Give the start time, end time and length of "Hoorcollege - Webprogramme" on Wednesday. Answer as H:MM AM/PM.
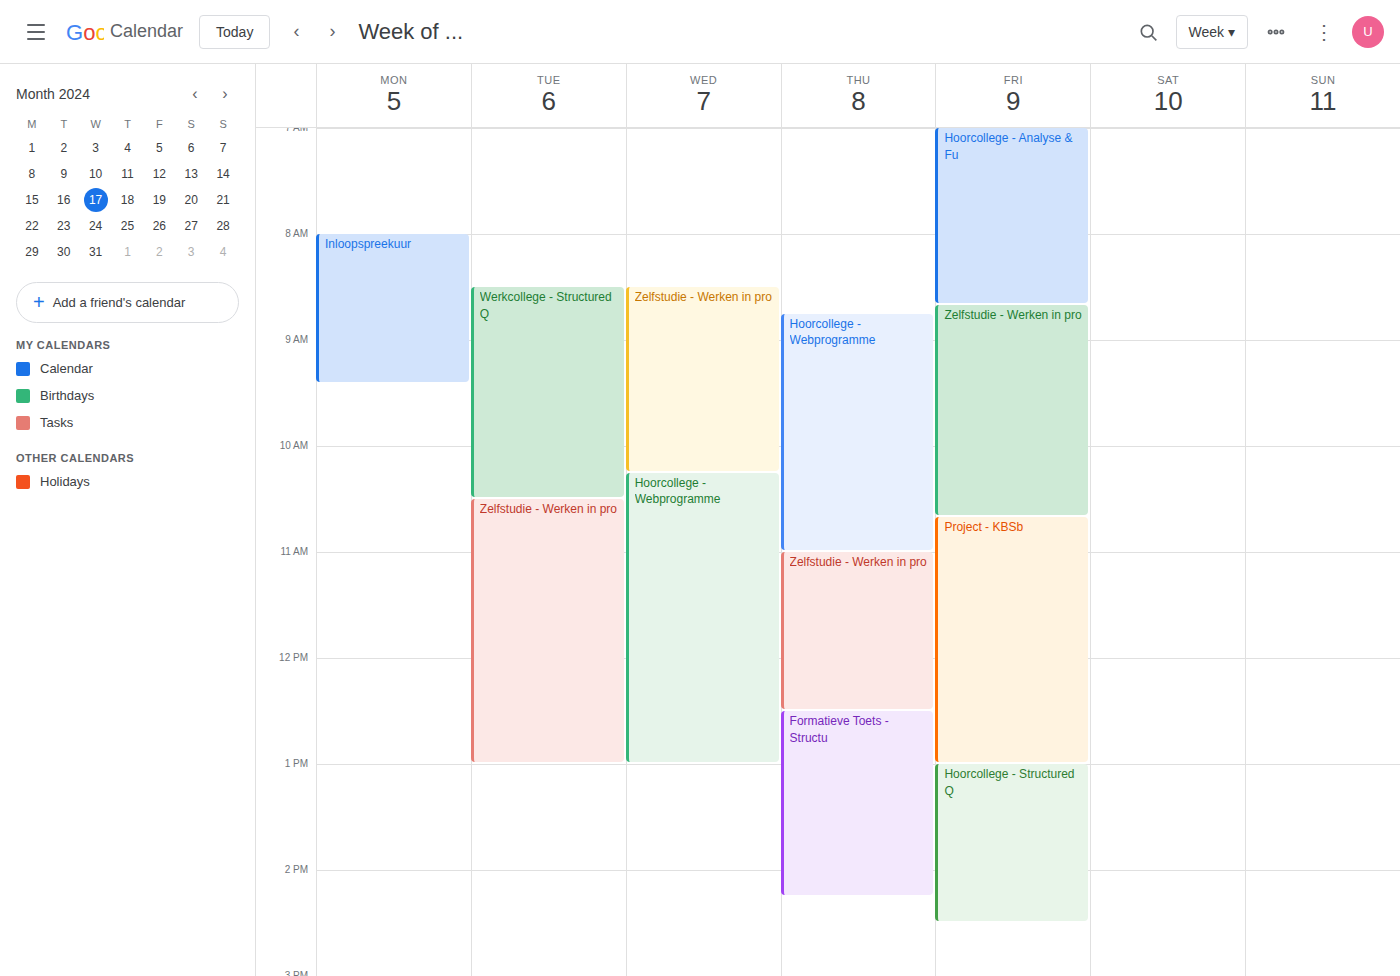
10:15 AM to 1:00 PM, 2 hours 45 minutes